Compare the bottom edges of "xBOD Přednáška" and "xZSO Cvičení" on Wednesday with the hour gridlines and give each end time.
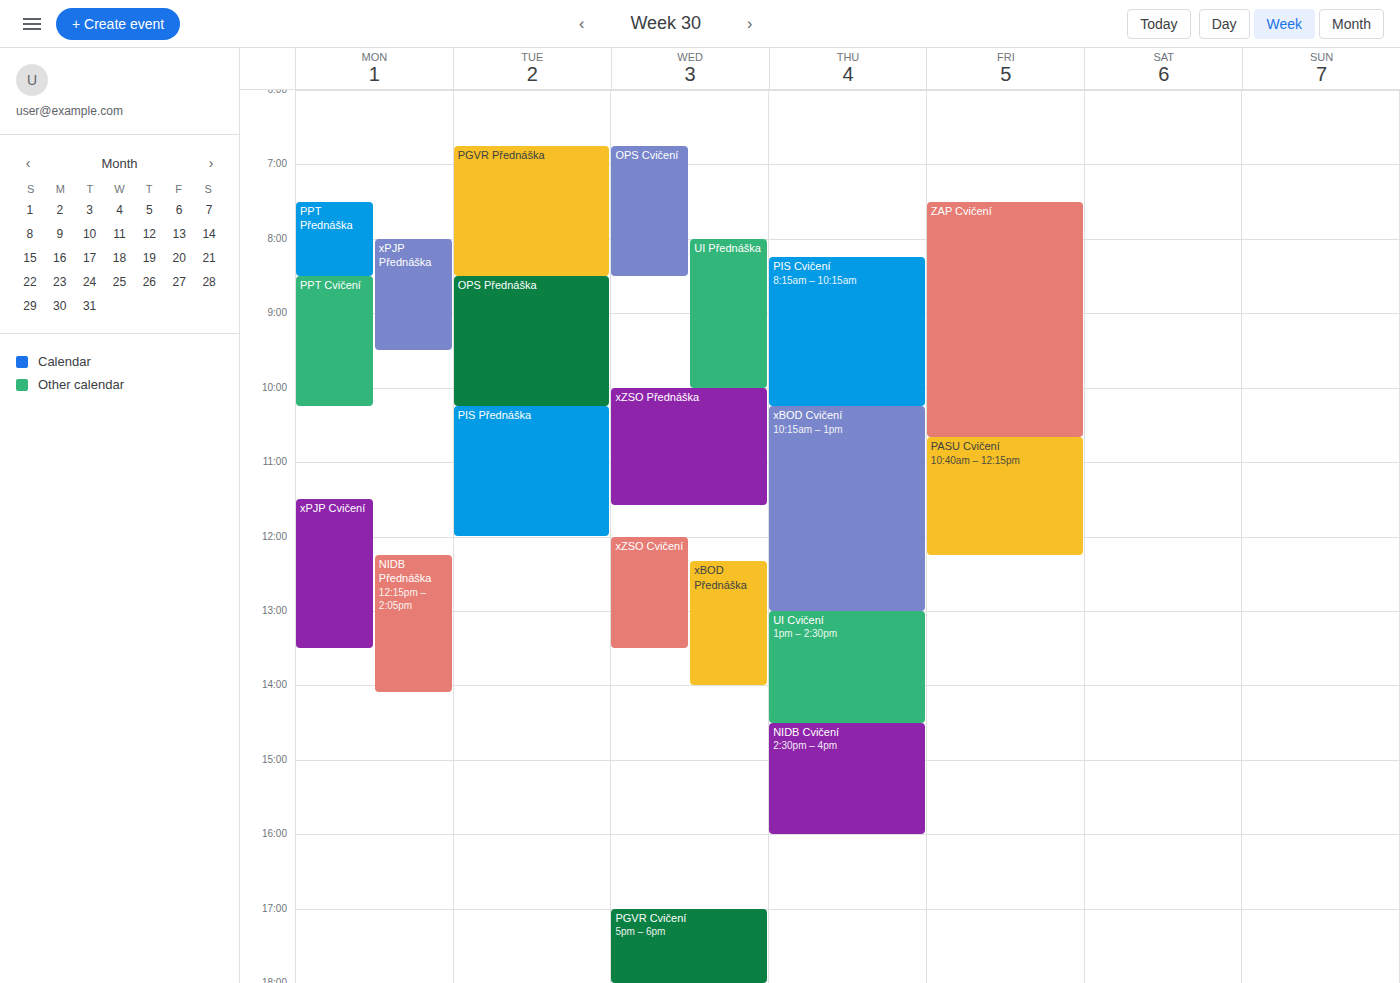
"xBOD Přednáška": 2:00 PM, exactly on the 2 PM line. "xZSO Cvičení": 1:30 PM, halfway between the 1 PM and 2 PM lines.